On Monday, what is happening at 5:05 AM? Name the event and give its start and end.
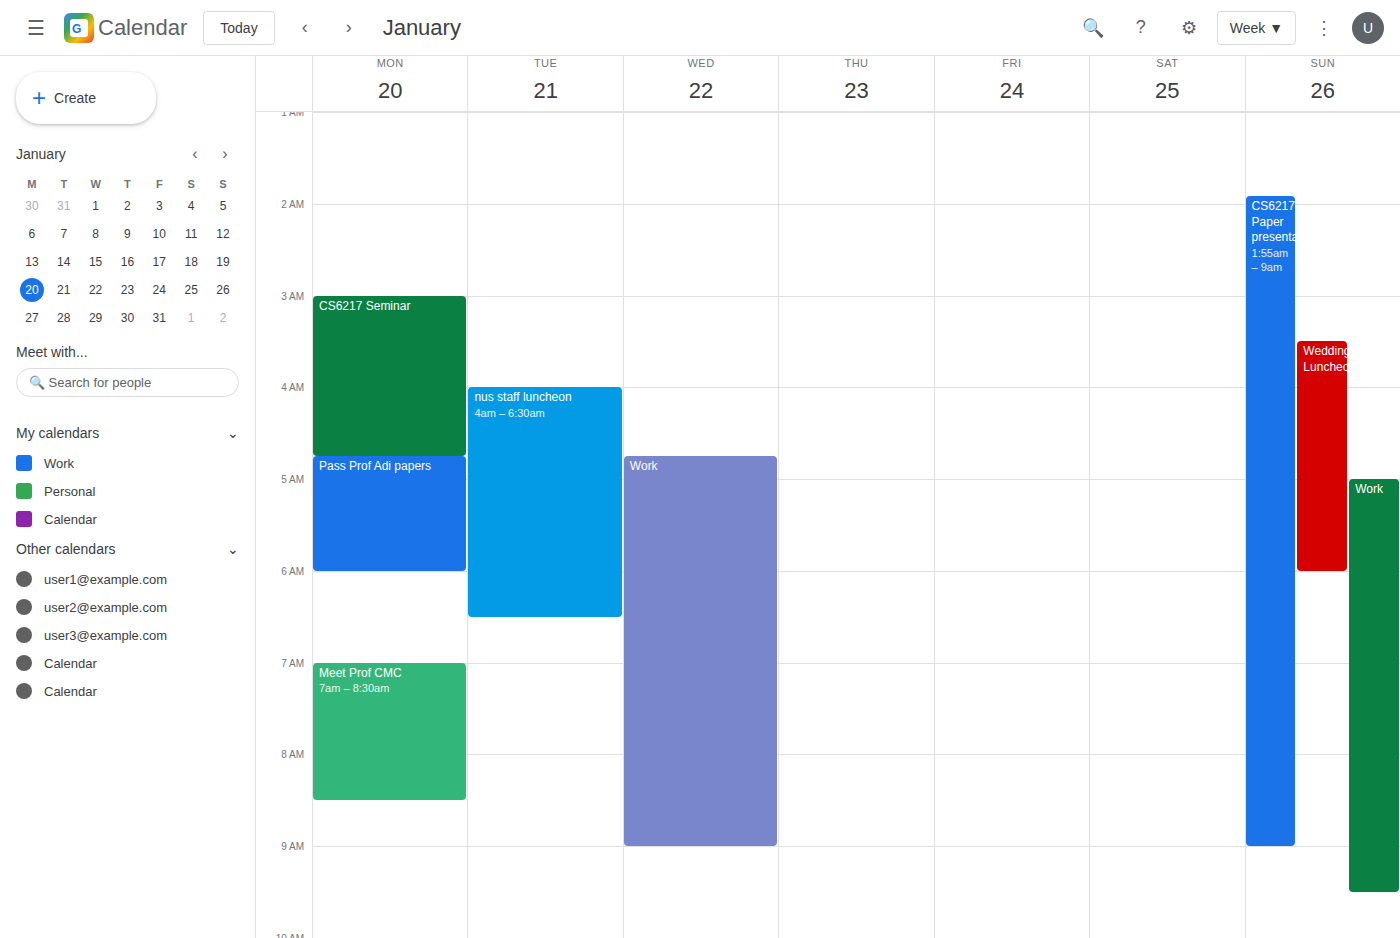
"Pass Prof Adi papers", 4:45 AM to 6:00 AM